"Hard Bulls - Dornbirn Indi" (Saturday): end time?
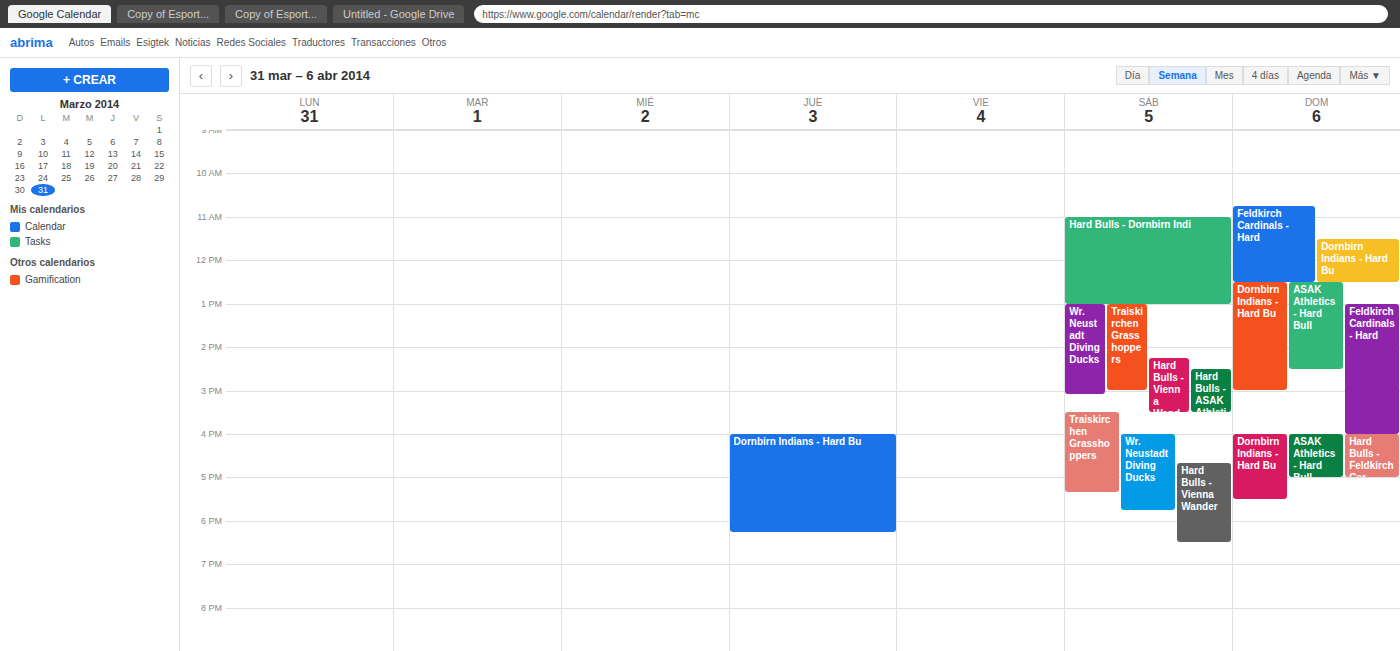
1:00 PM